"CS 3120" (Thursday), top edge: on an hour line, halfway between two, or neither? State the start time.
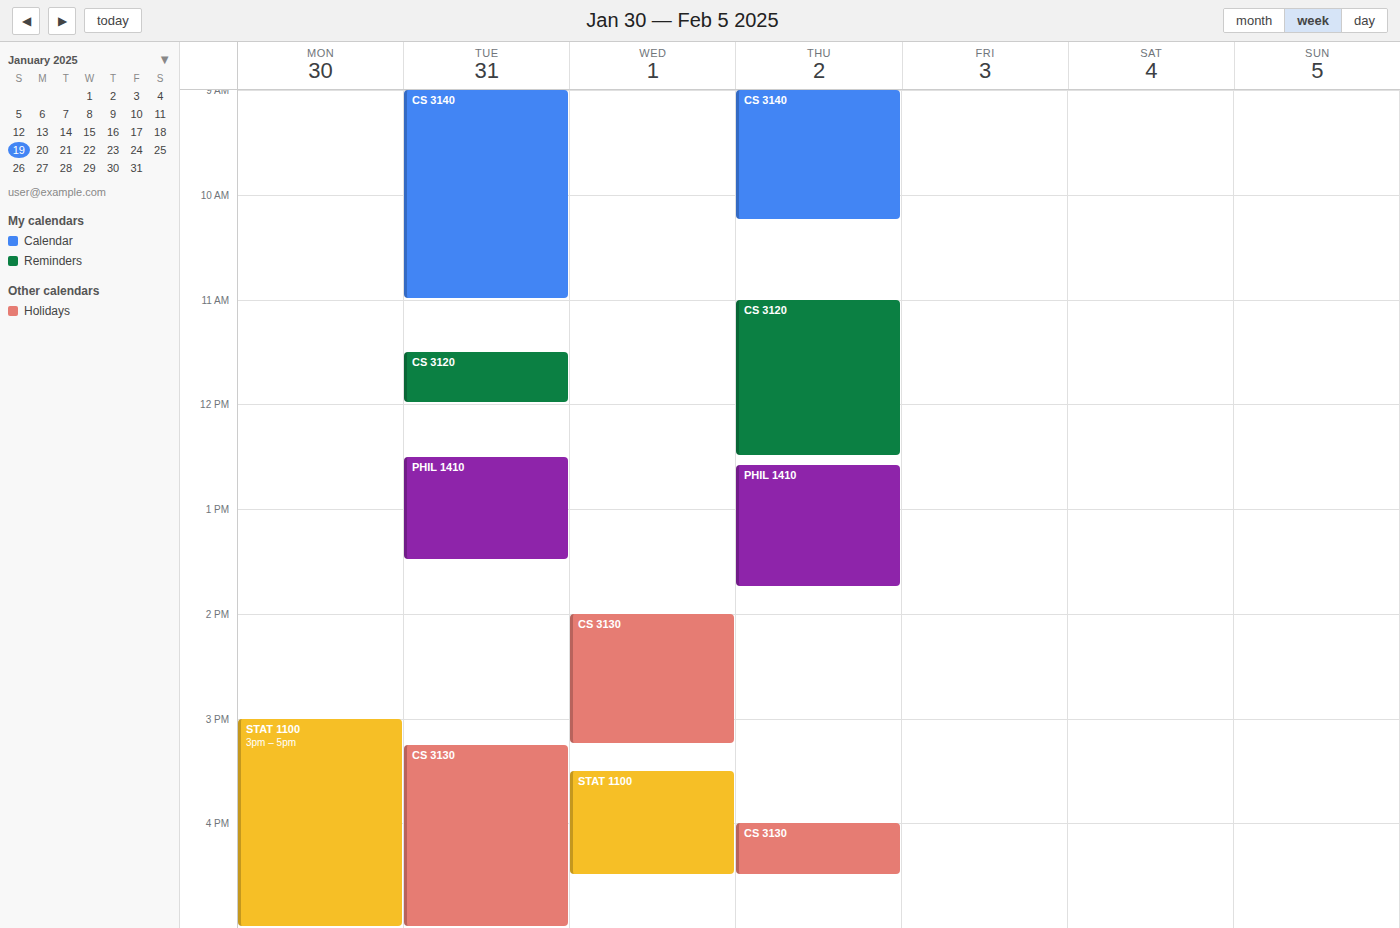
11:00 AM -- exactly on the 11 AM line.